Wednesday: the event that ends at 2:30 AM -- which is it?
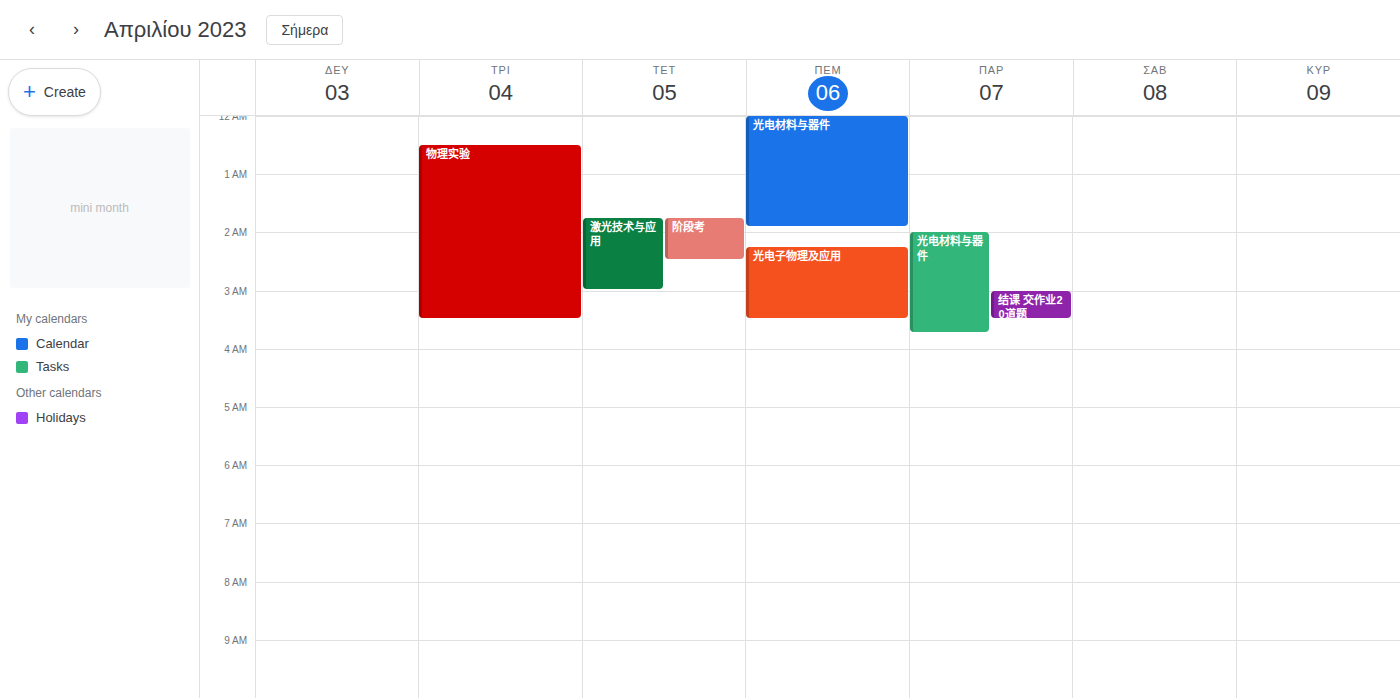
"阶段考"